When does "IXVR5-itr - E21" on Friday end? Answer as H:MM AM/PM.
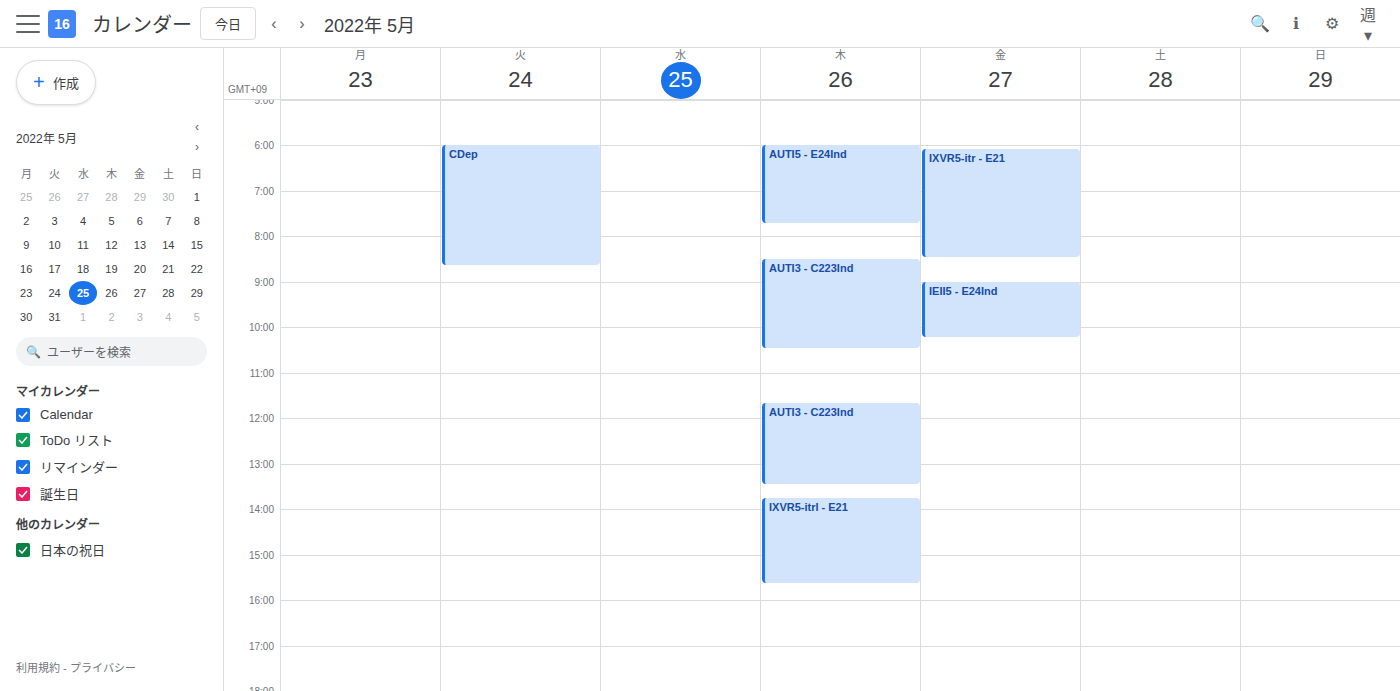
8:30 AM